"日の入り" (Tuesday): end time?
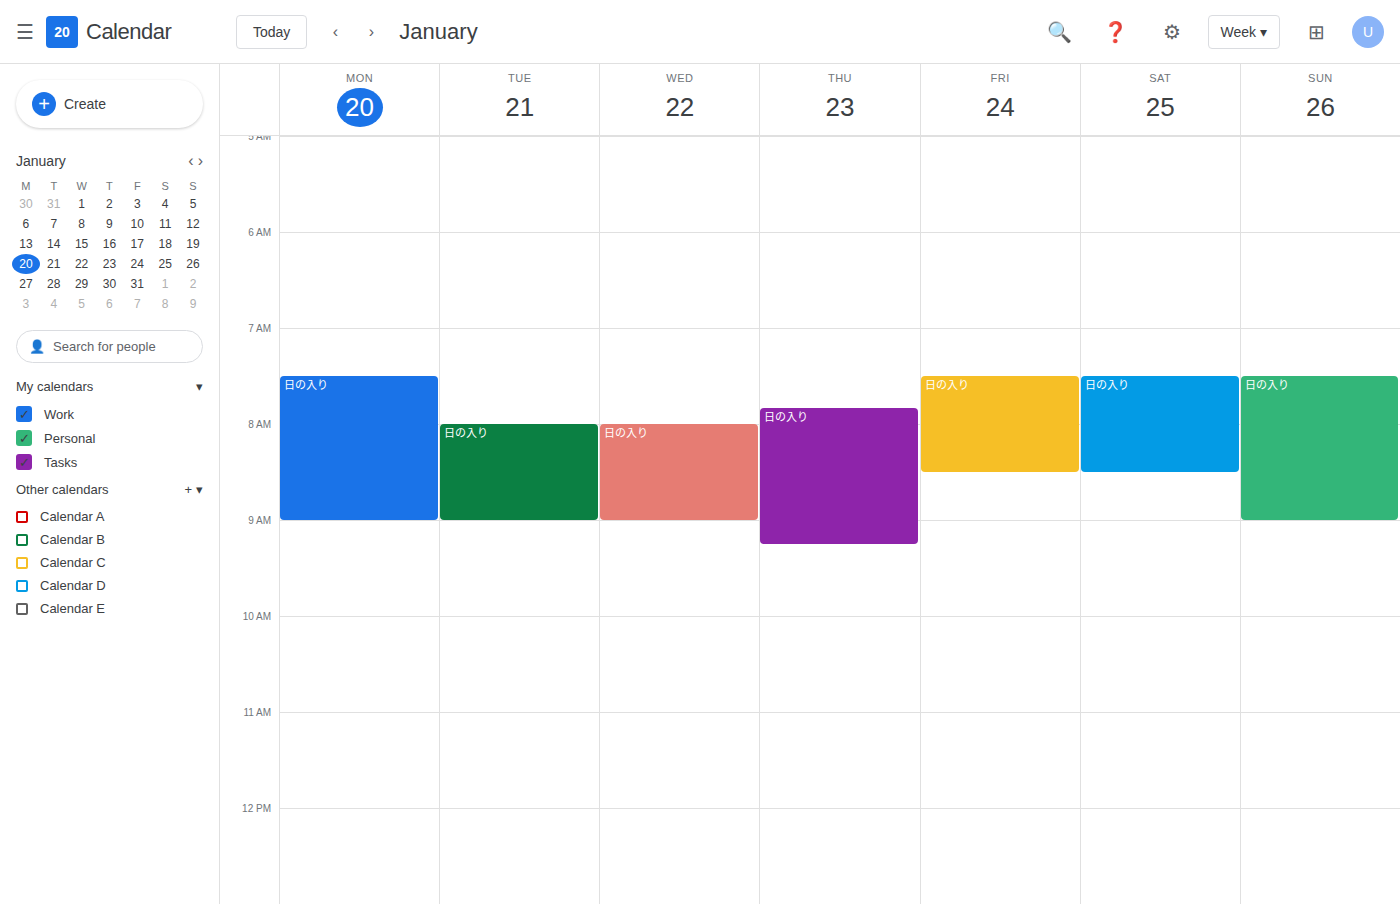
09:00